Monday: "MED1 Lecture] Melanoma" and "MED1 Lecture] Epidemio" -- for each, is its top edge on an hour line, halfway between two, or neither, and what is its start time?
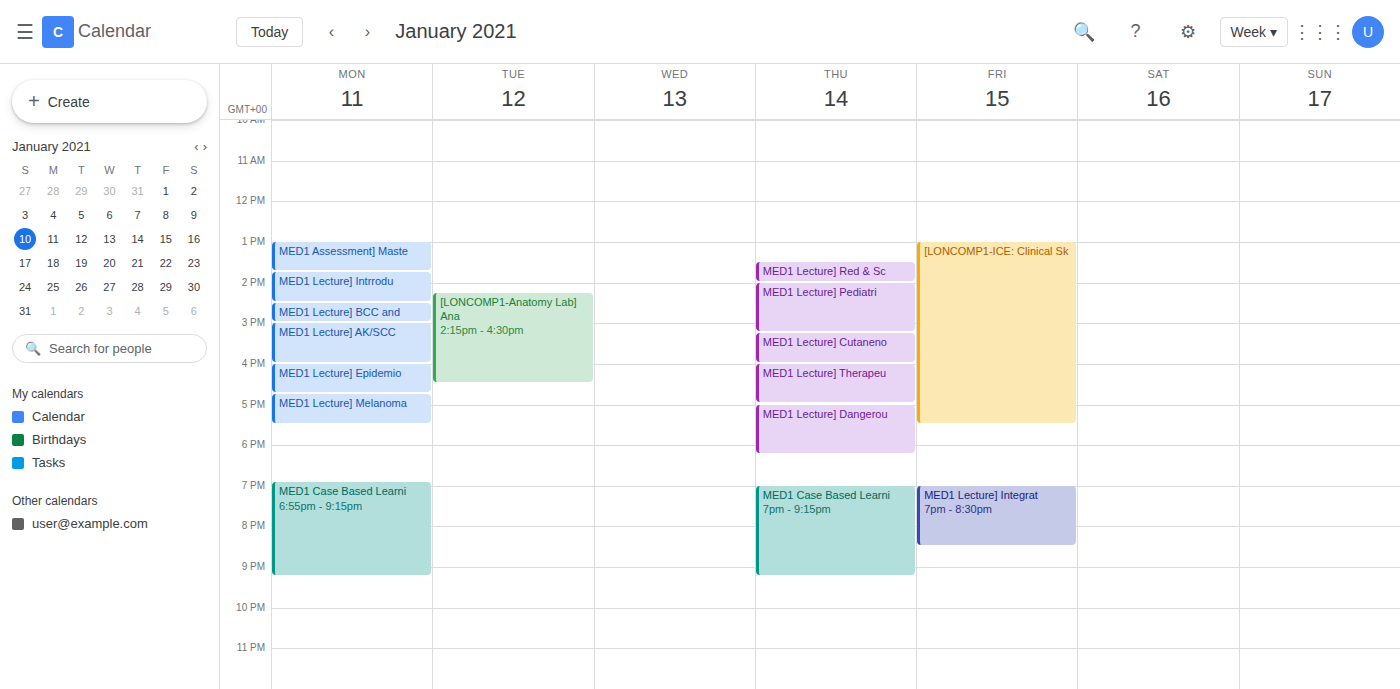
"MED1 Lecture] Melanoma": 4:45 PM, neither: three quarters of the way from the 4 PM line to the 5 PM line. "MED1 Lecture] Epidemio": 4:00 PM, exactly on the 4 PM line.